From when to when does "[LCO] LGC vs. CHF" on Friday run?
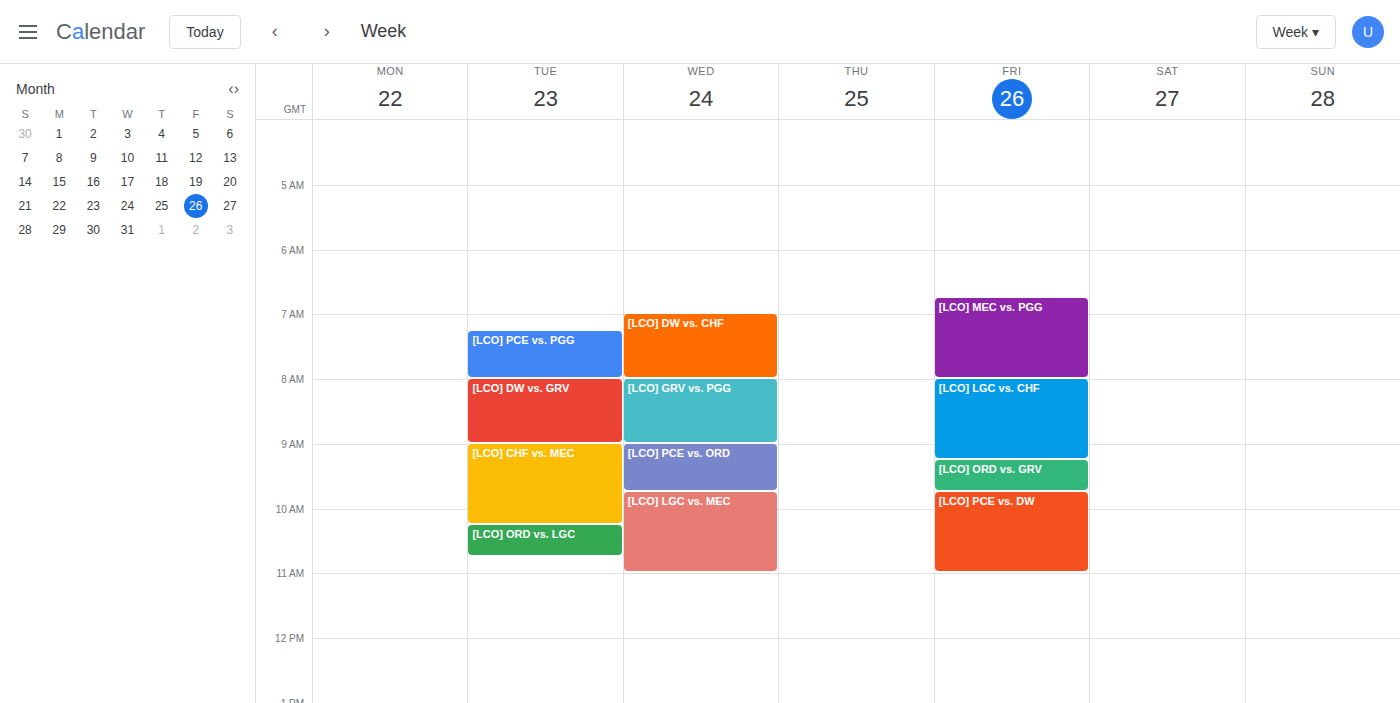
8:00 AM to 9:15 AM